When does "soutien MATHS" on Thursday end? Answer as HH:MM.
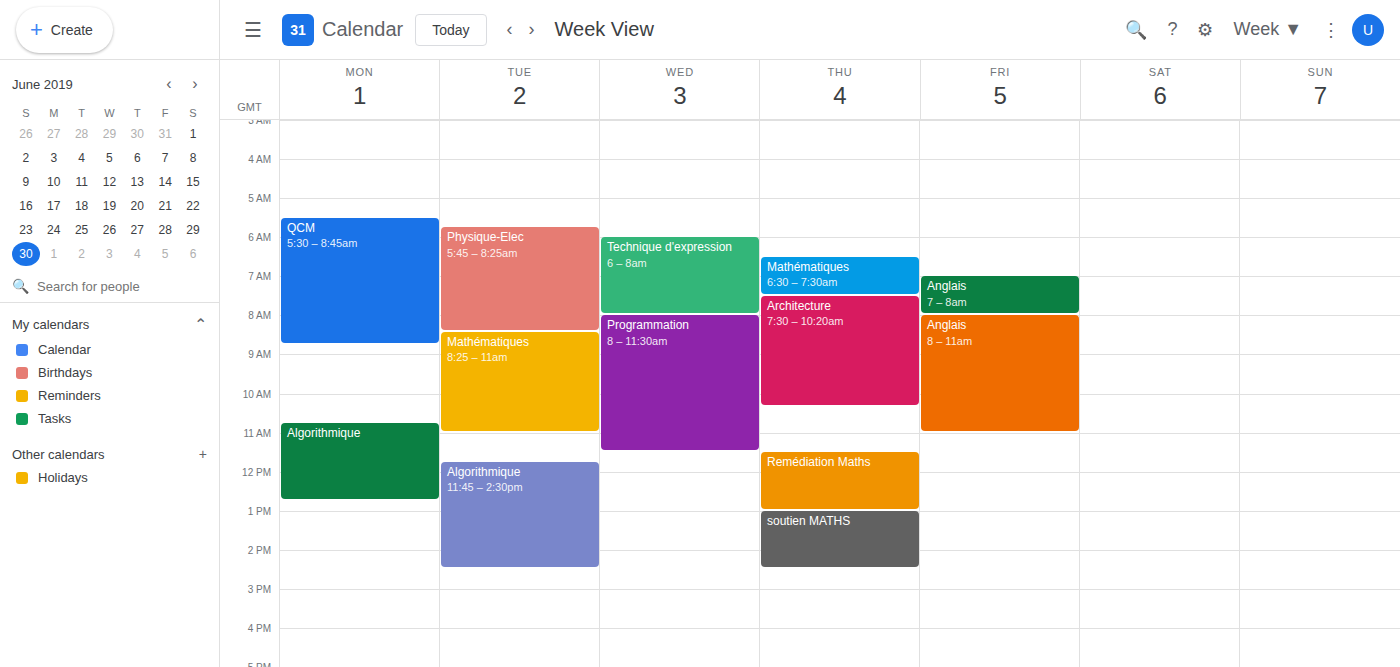
14:30